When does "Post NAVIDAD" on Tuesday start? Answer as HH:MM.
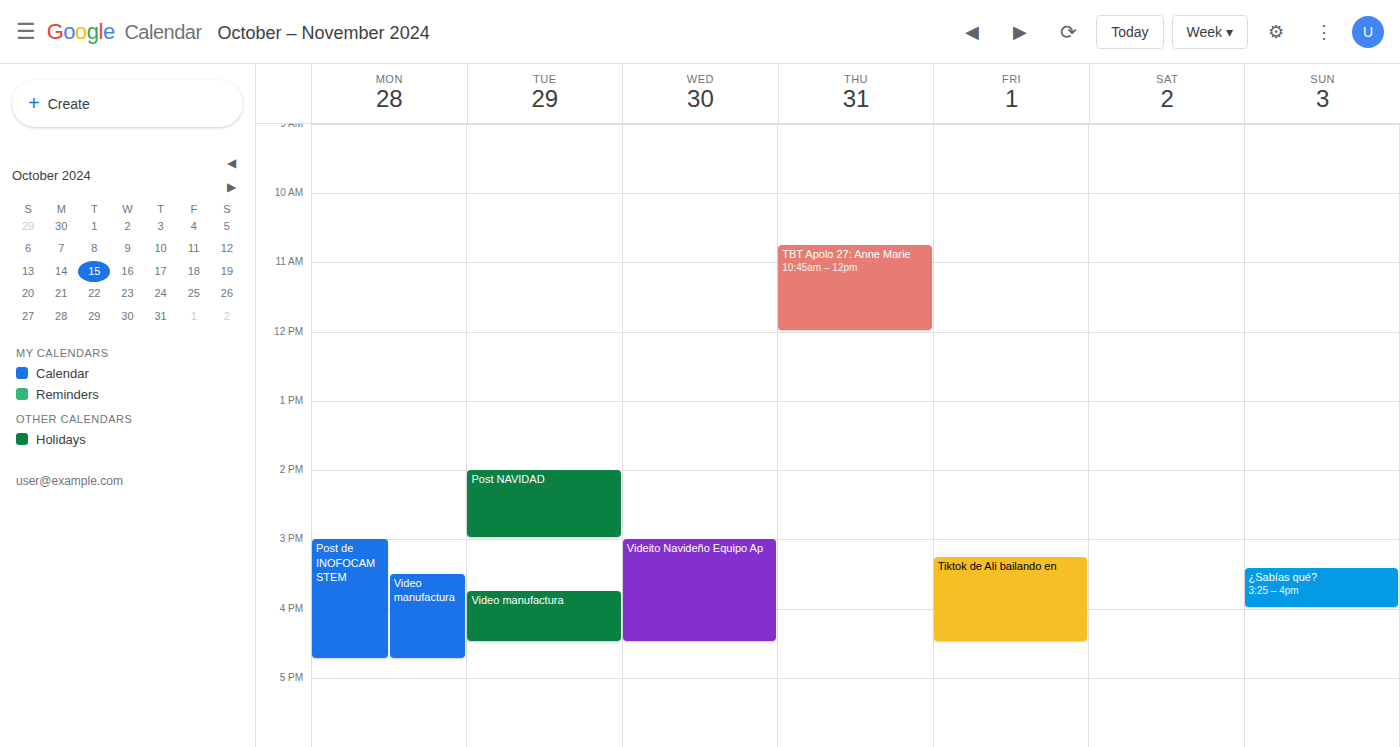
14:00